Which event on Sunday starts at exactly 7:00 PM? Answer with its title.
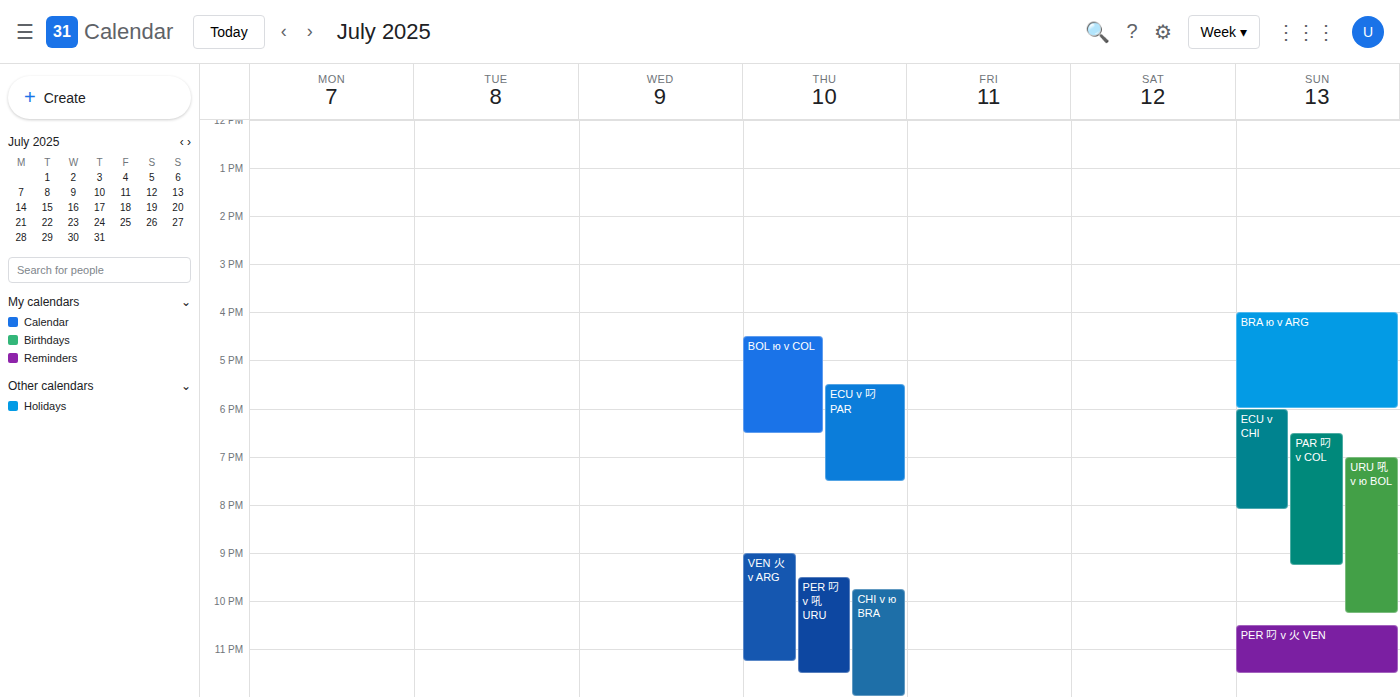
"URU 吼 v ю BOL"